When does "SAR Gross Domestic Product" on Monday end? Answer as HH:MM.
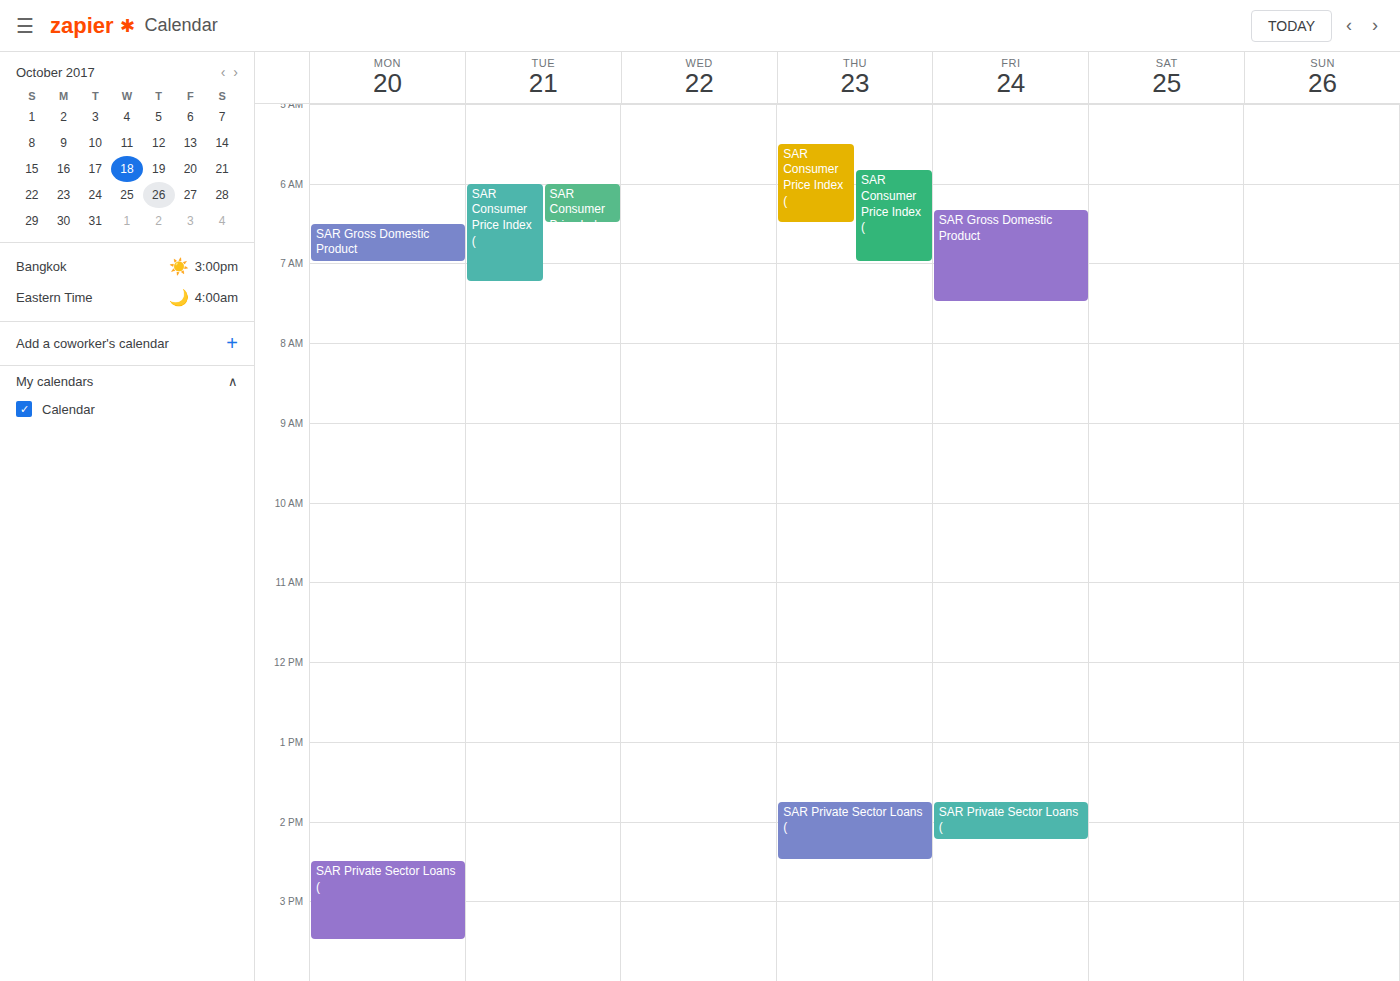
07:00